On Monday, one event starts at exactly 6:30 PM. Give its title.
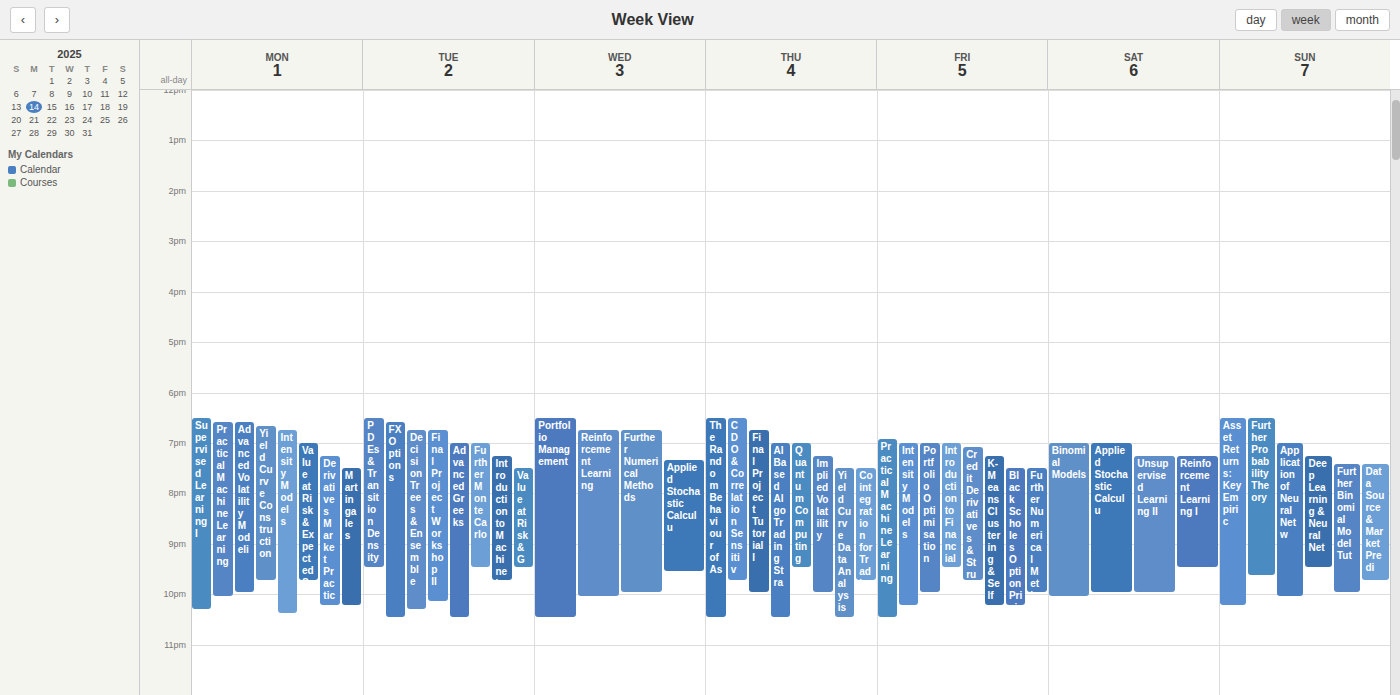
"Supervised Learning I"